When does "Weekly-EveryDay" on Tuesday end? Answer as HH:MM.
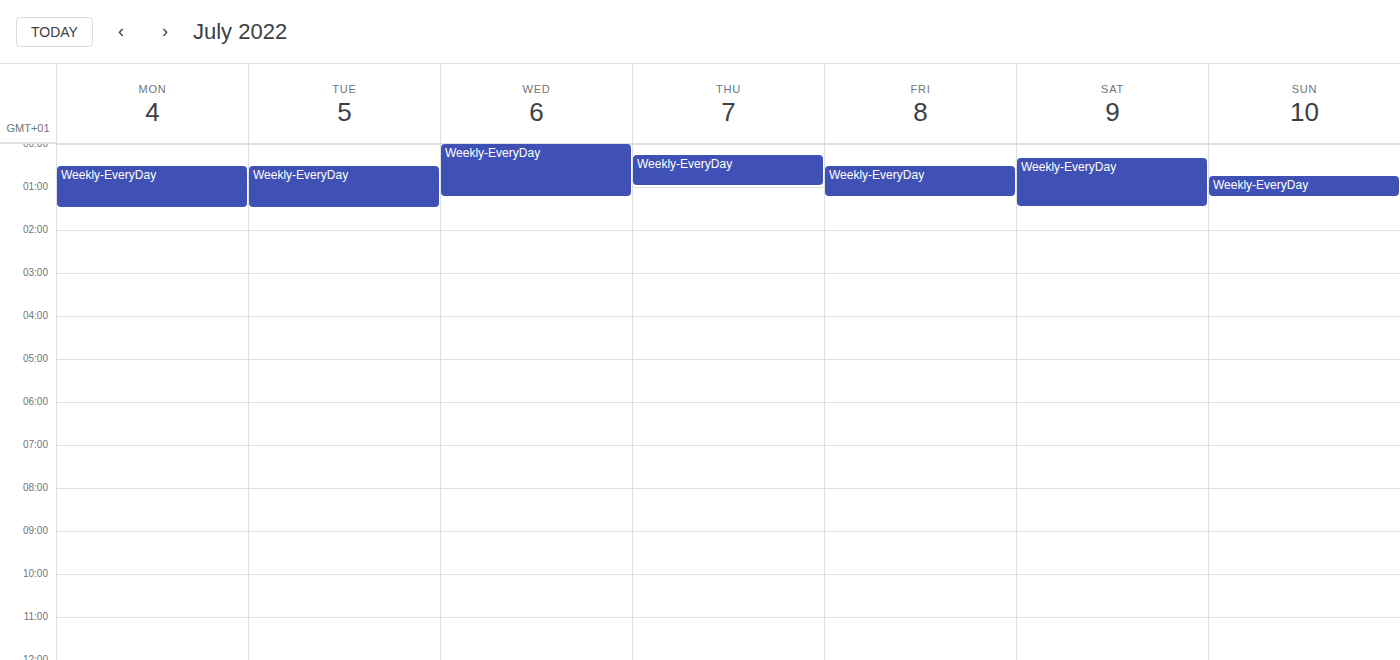
01:30